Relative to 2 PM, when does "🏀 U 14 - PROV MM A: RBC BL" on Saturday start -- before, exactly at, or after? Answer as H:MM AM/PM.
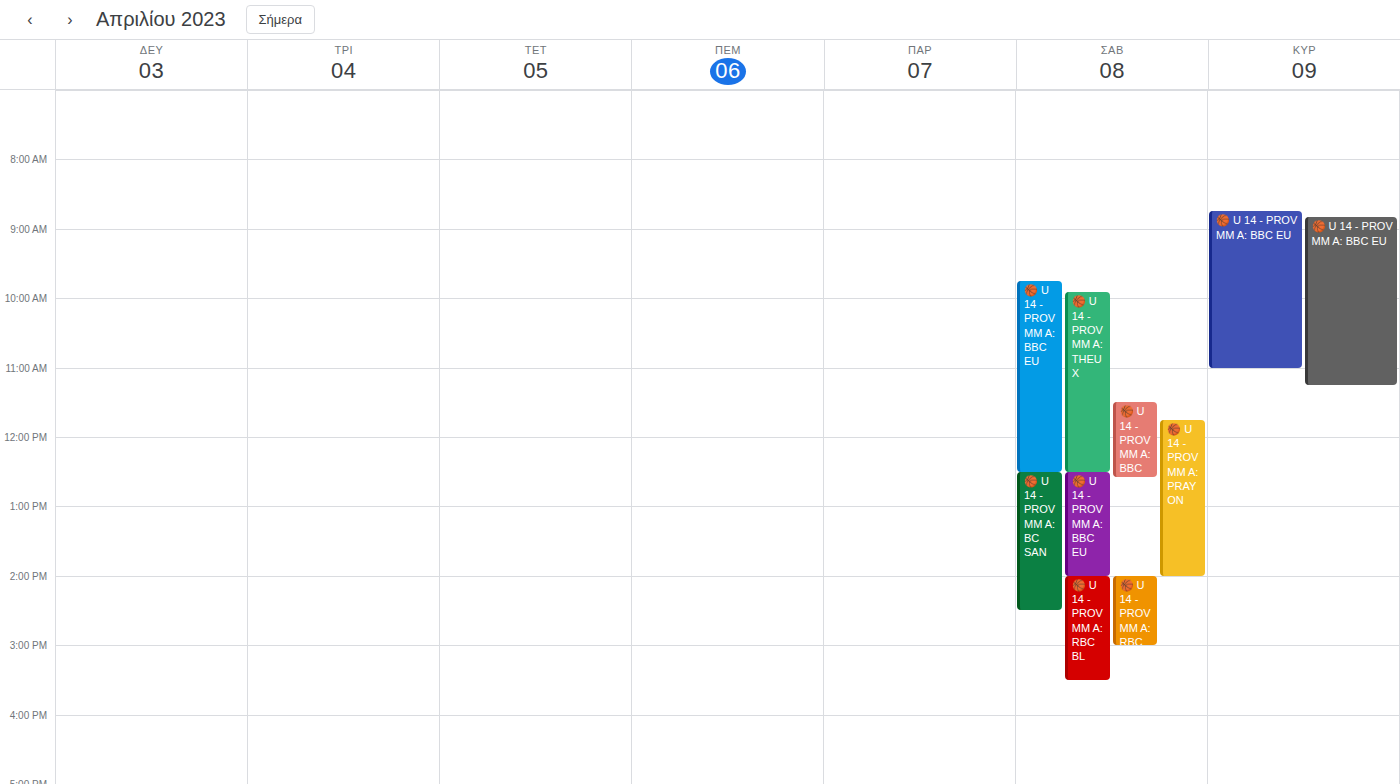
2:00 PM -- exactly at 2 PM, on the 2 PM line.